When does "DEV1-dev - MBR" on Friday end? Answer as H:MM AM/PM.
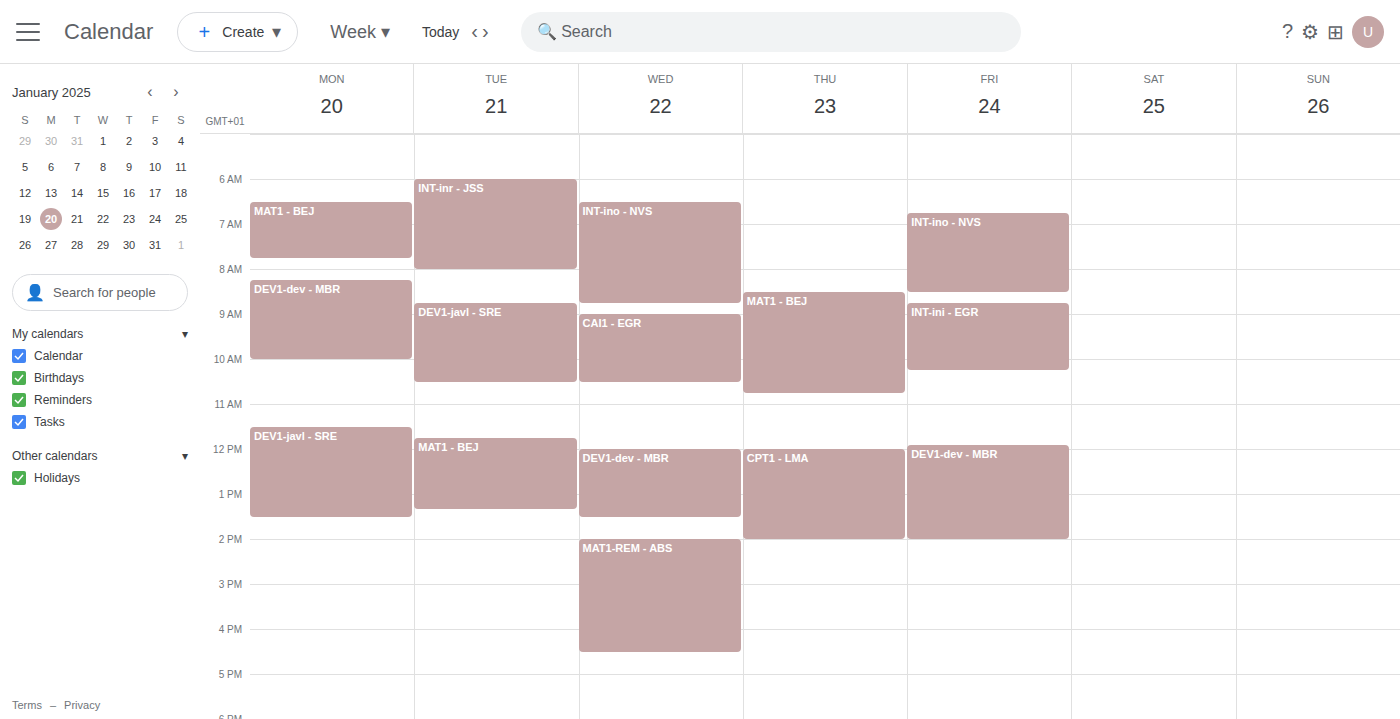
2:00 PM